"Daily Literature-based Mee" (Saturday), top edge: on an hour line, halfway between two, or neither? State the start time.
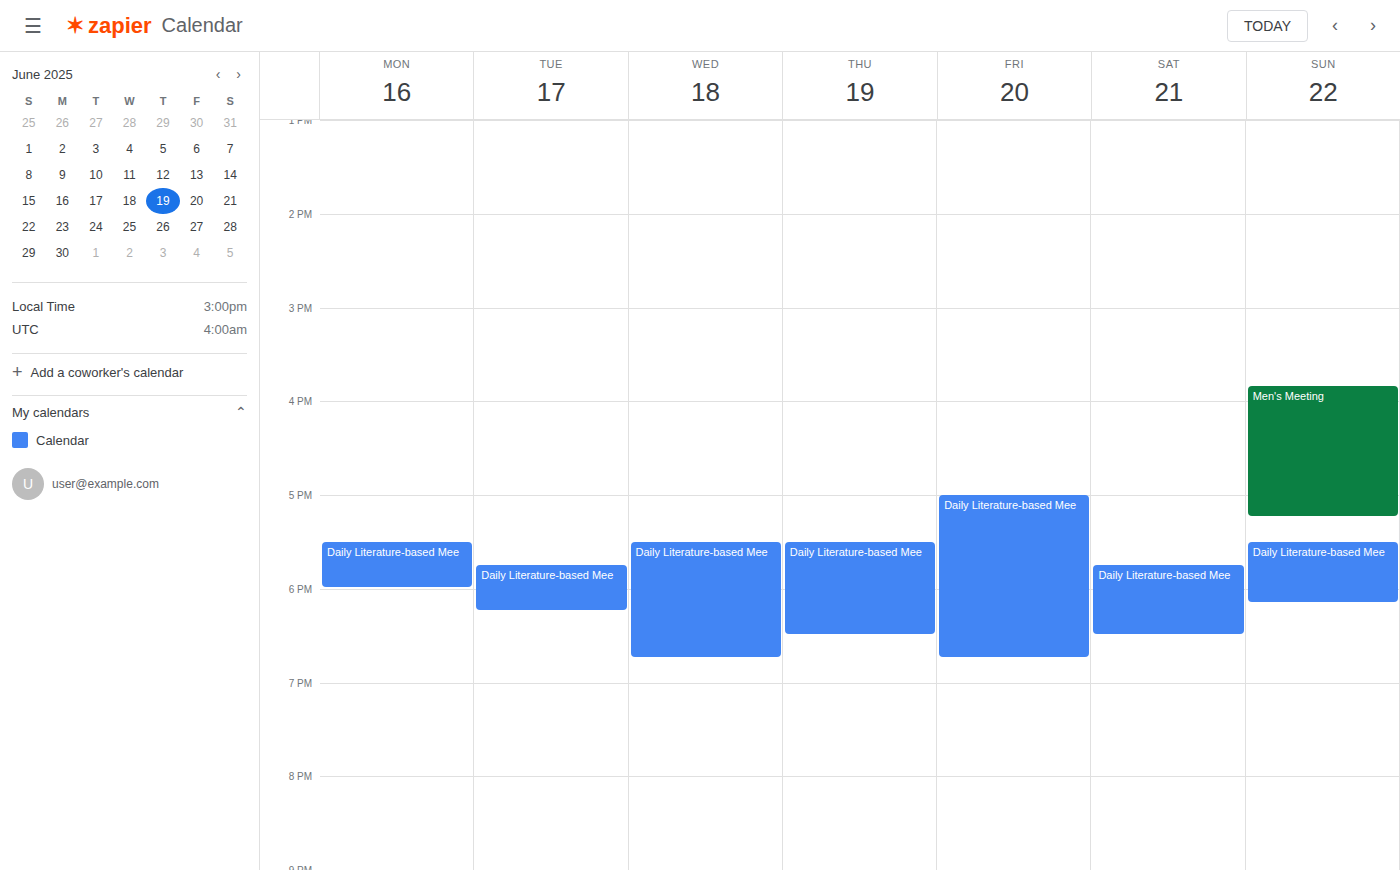
17:45 -- neither: three quarters of the way from the 17:00 line to the 18:00 line.